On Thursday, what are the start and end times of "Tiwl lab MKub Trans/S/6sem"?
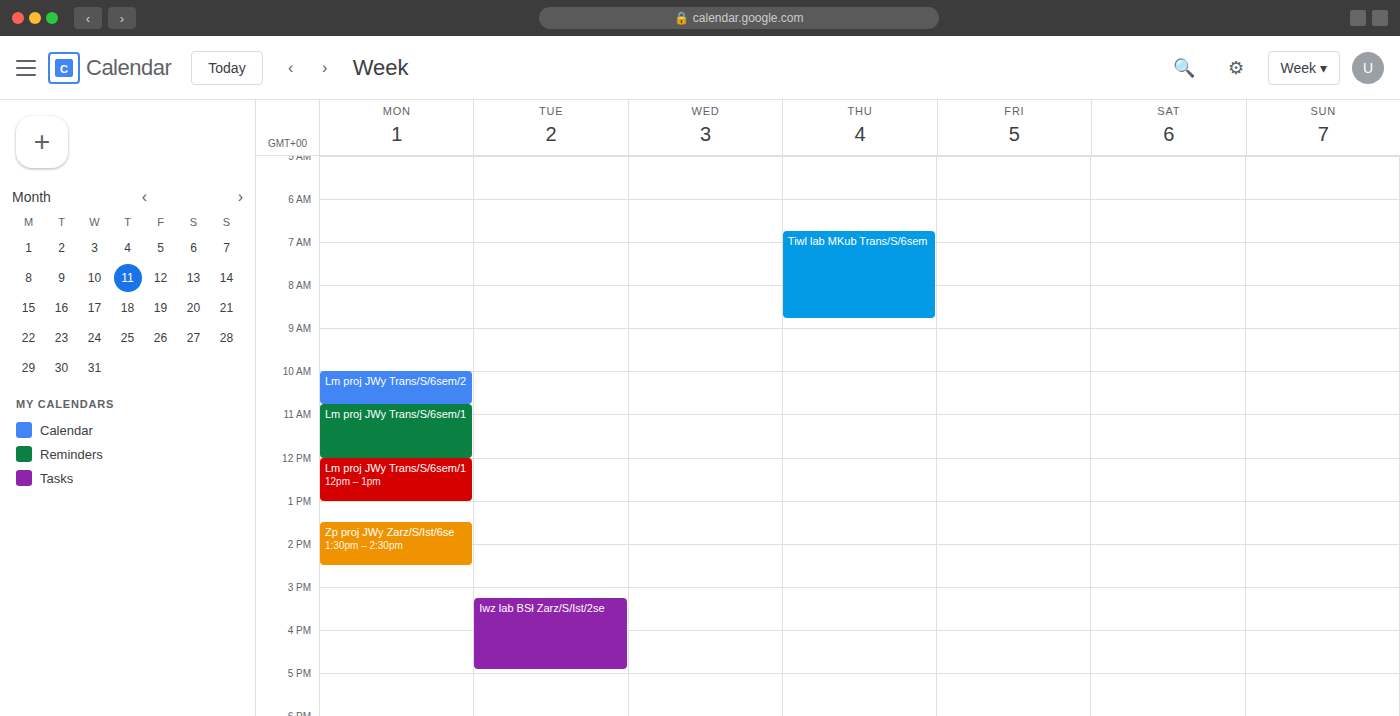
6:45 AM to 8:45 AM